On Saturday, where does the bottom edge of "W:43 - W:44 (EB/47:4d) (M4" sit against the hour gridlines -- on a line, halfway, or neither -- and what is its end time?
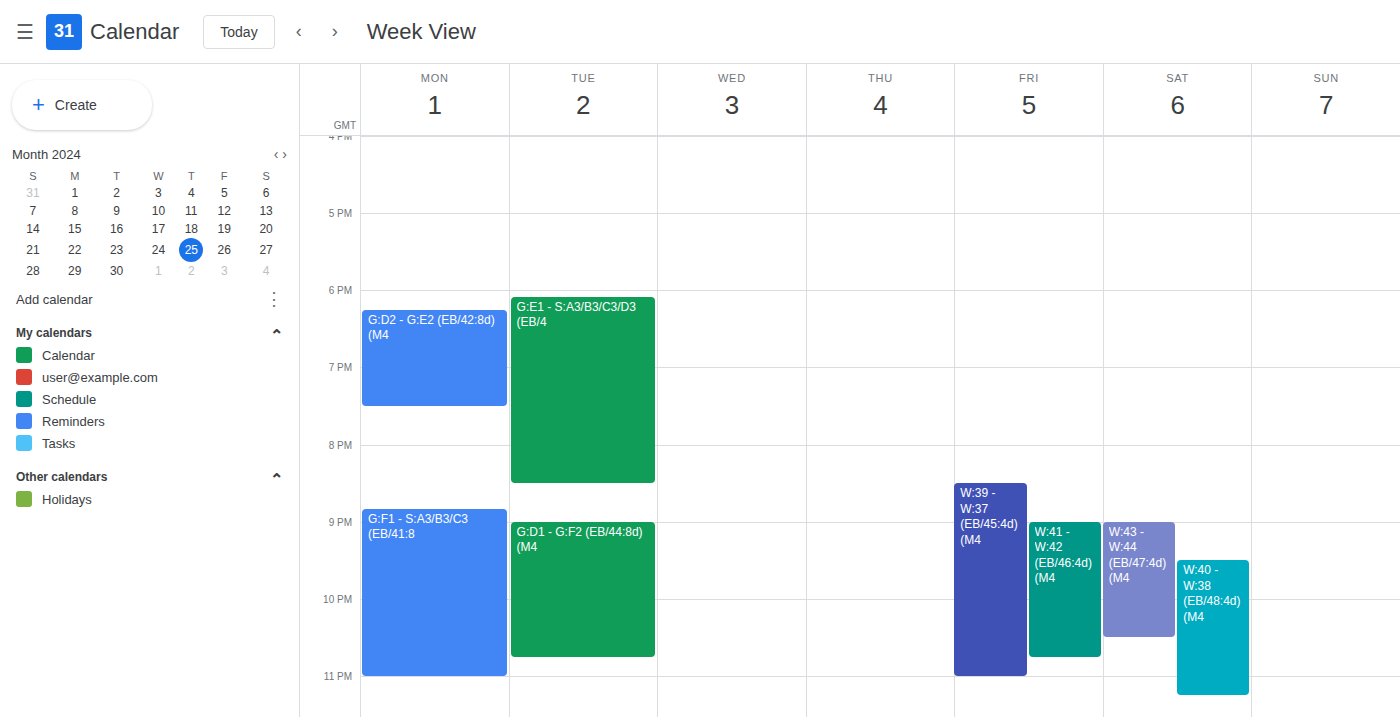
10:30 PM -- halfway between the 10 PM and 11 PM lines.